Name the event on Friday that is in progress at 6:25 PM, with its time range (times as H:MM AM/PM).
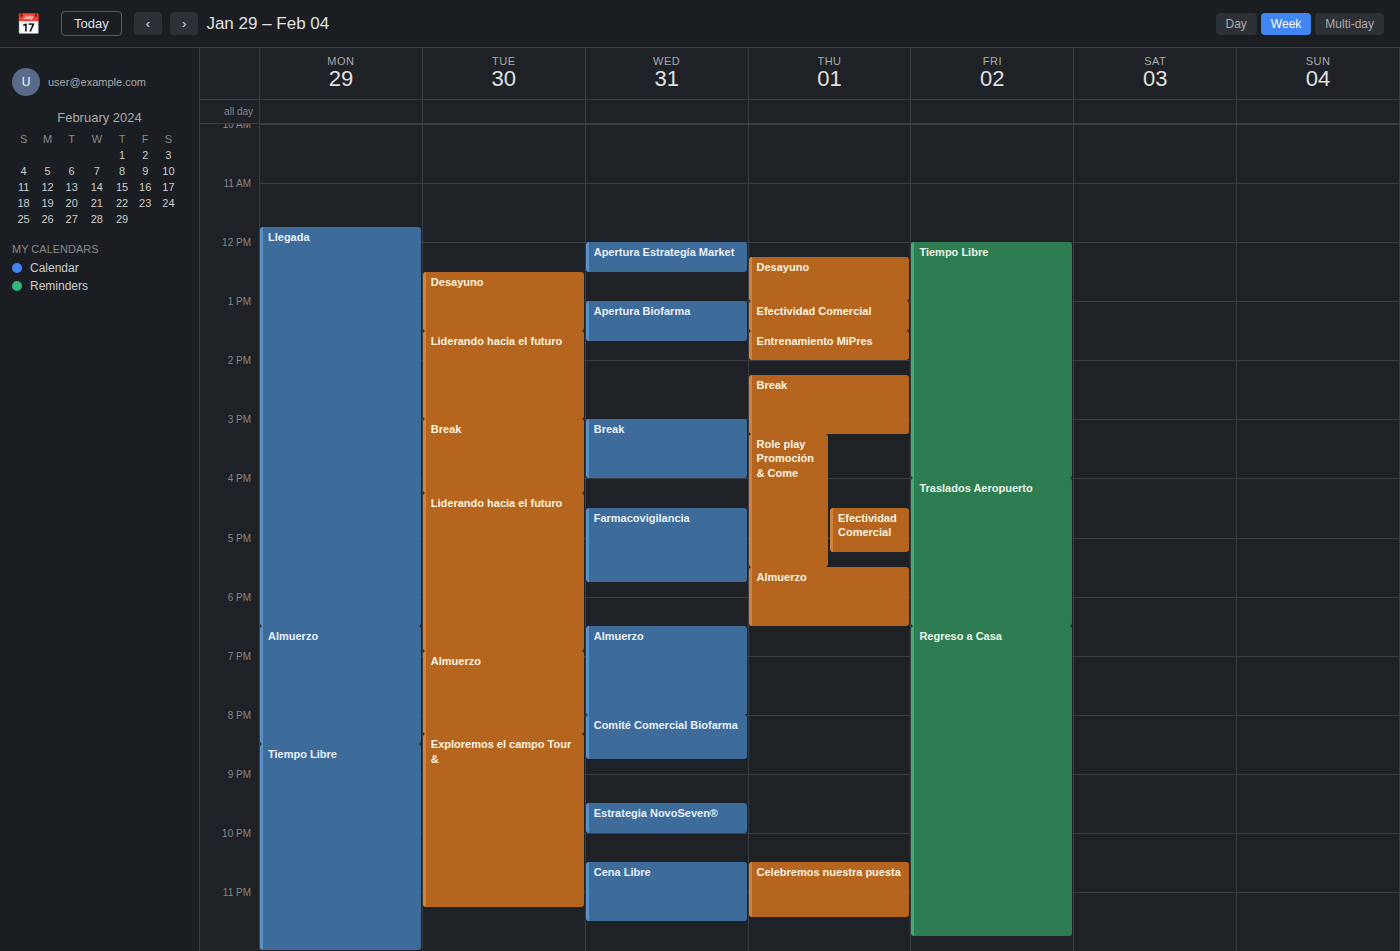
"Traslados Aeropuerto", 4:00 PM to 6:30 PM